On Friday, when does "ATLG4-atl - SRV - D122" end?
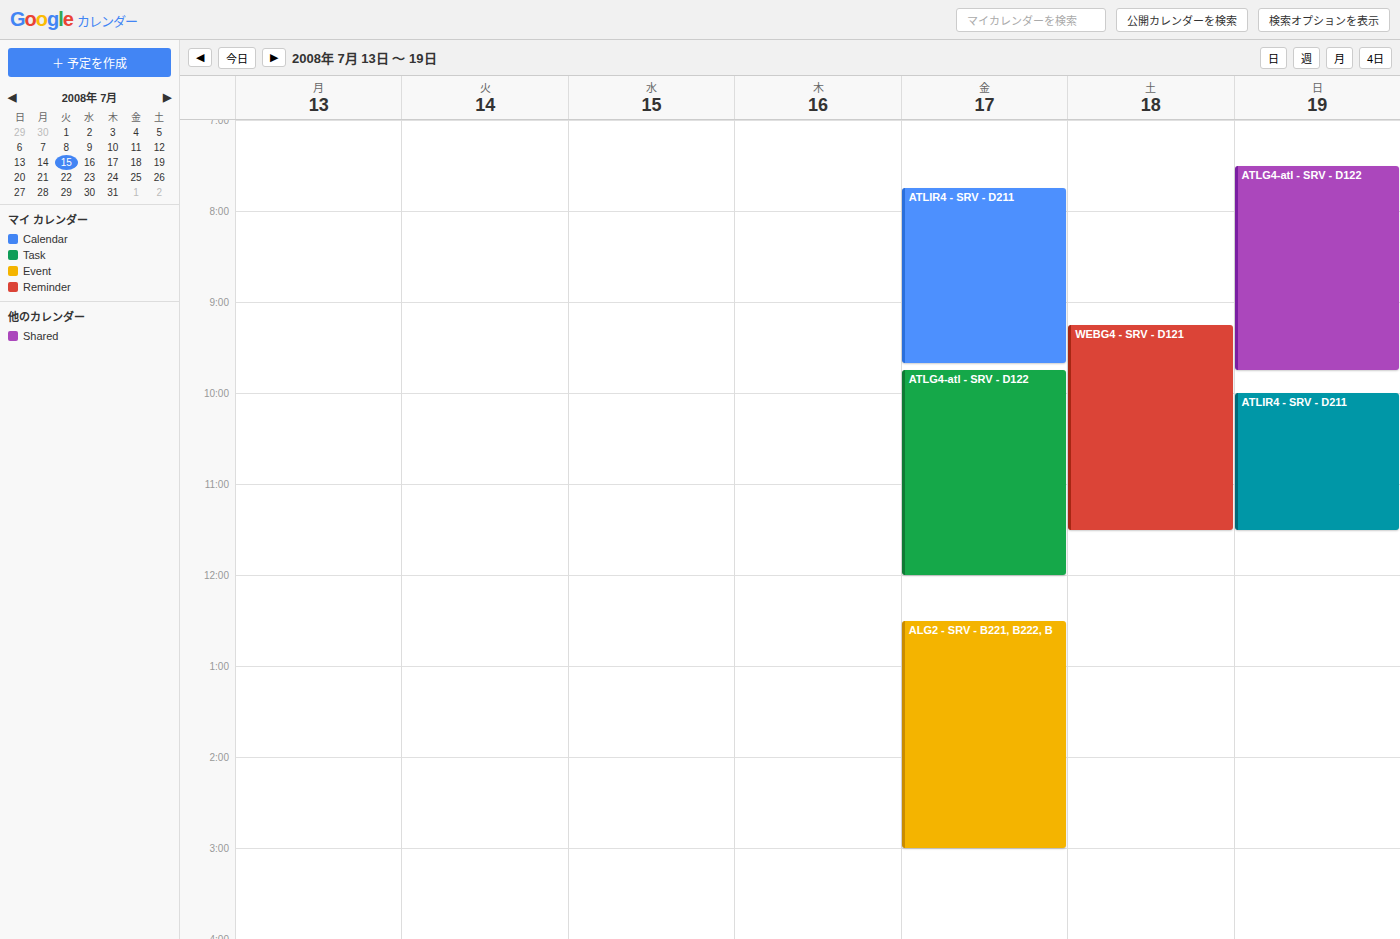
12:00 PM